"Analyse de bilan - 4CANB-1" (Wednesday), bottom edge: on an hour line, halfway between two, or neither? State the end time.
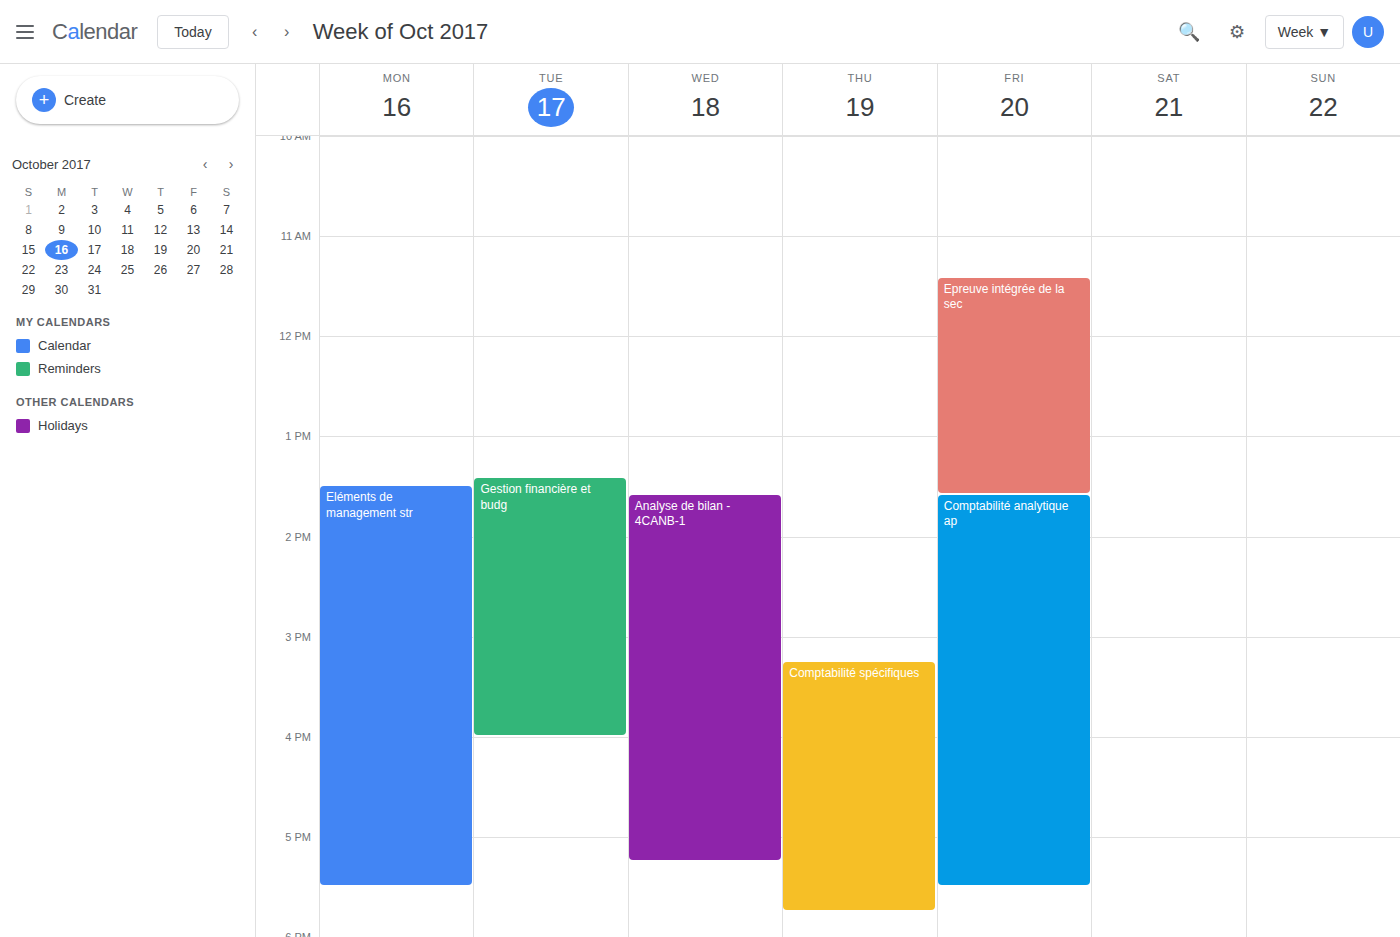
5:15 PM -- neither: a quarter of the way from the 5 PM line to the 6 PM line.